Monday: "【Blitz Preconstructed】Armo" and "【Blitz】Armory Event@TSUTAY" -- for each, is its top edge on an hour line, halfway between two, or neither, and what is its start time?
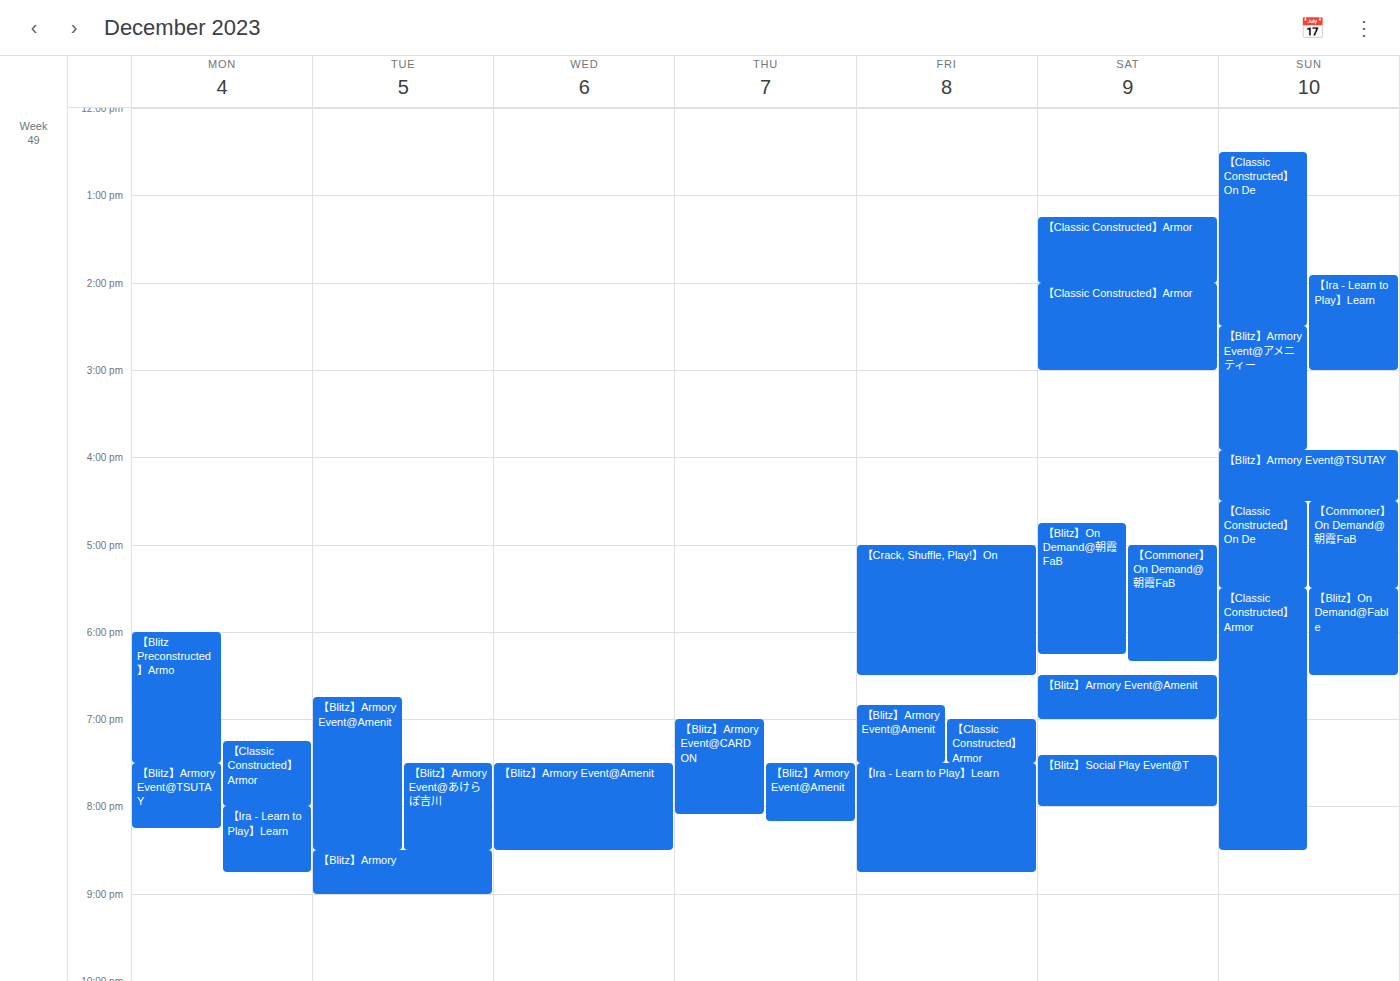
"【Blitz Preconstructed】Armo": 6:00 PM, exactly on the 6 PM line. "【Blitz】Armory Event@TSUTAY": 7:30 PM, halfway between the 7 PM and 8 PM lines.